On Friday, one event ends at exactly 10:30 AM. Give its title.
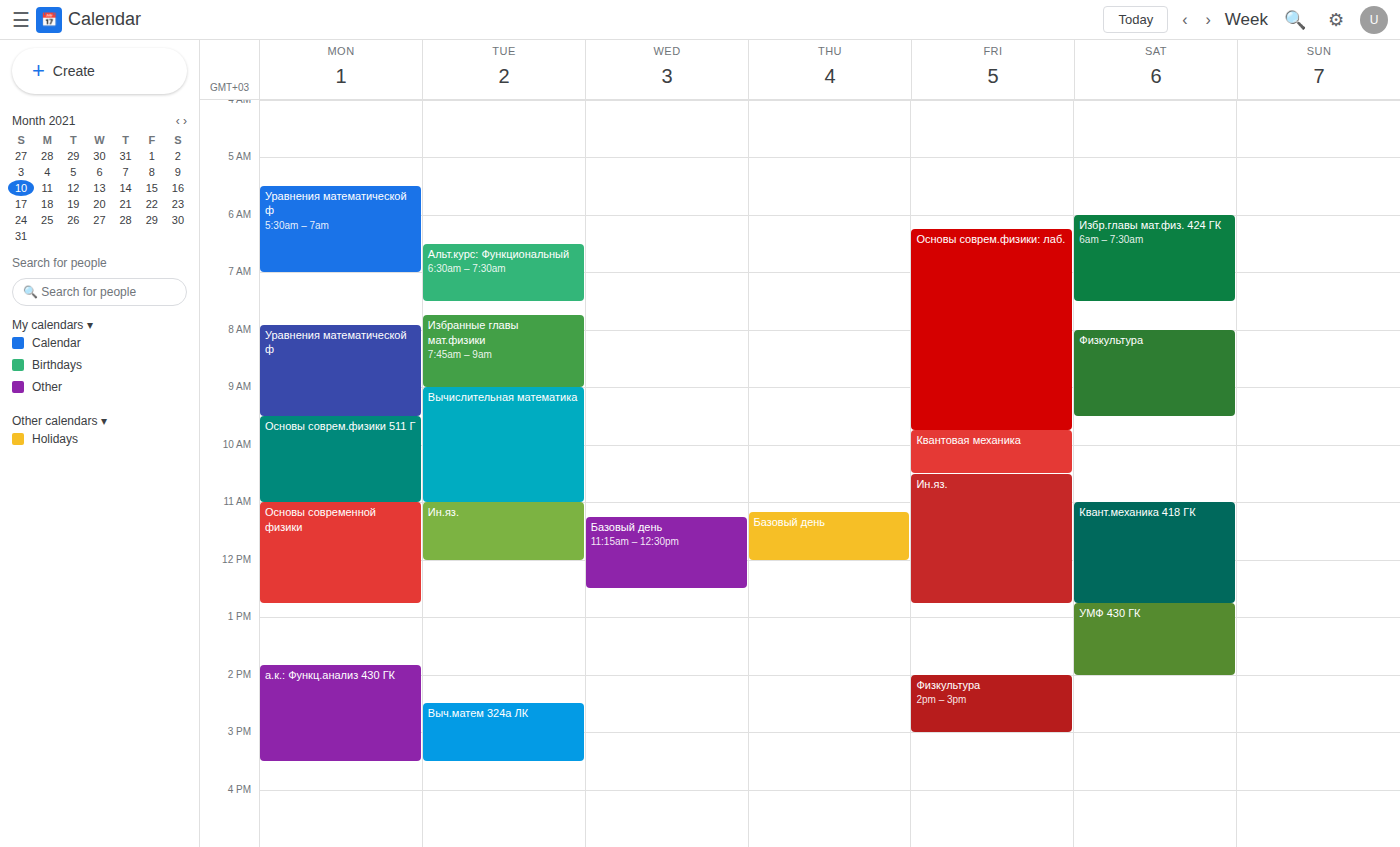
"Квантовая механика"